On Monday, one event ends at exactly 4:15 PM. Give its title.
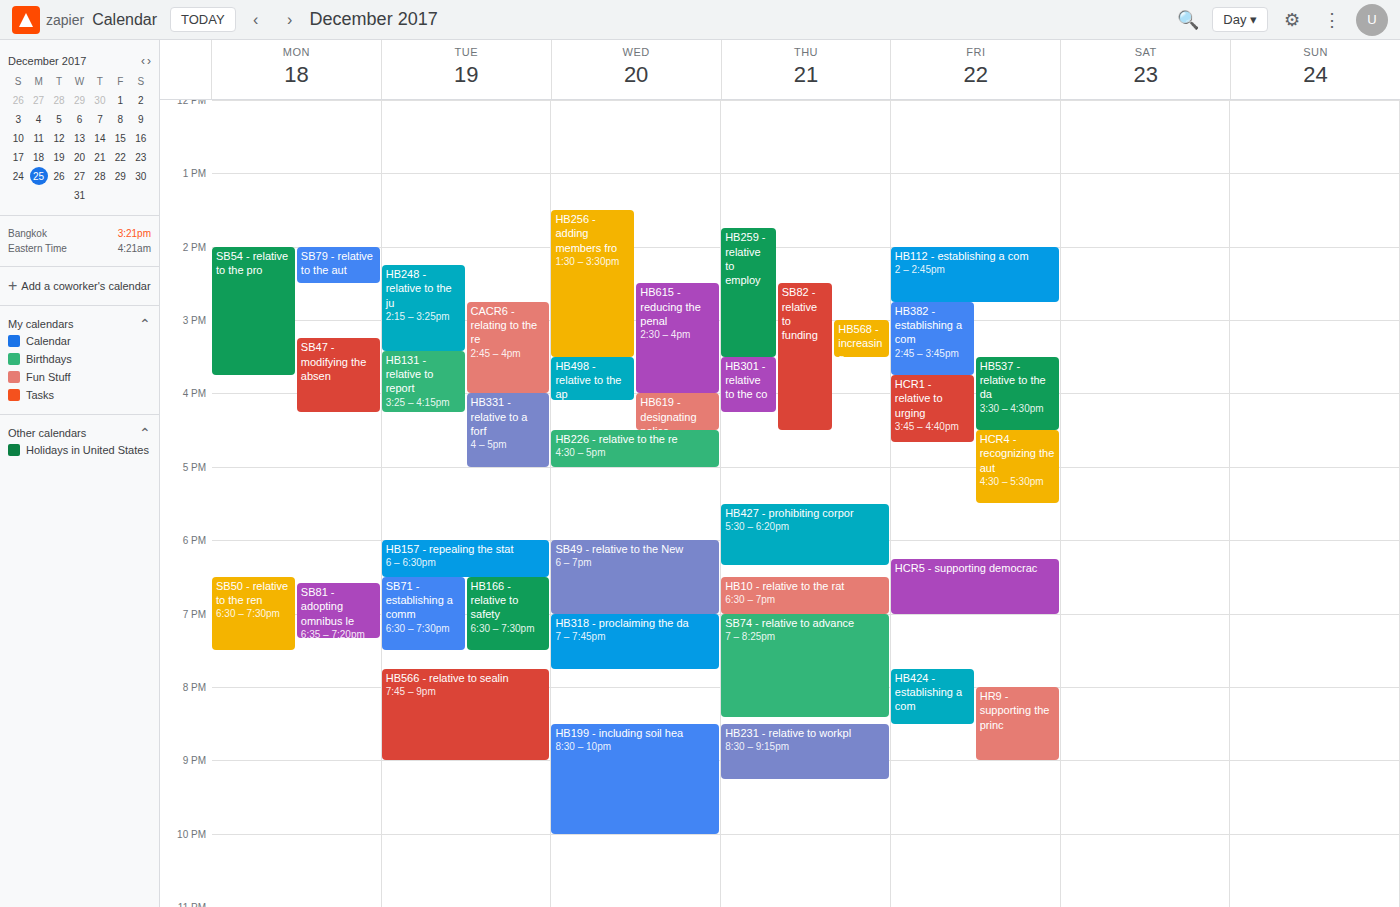
"SB47 - modifying the absen"